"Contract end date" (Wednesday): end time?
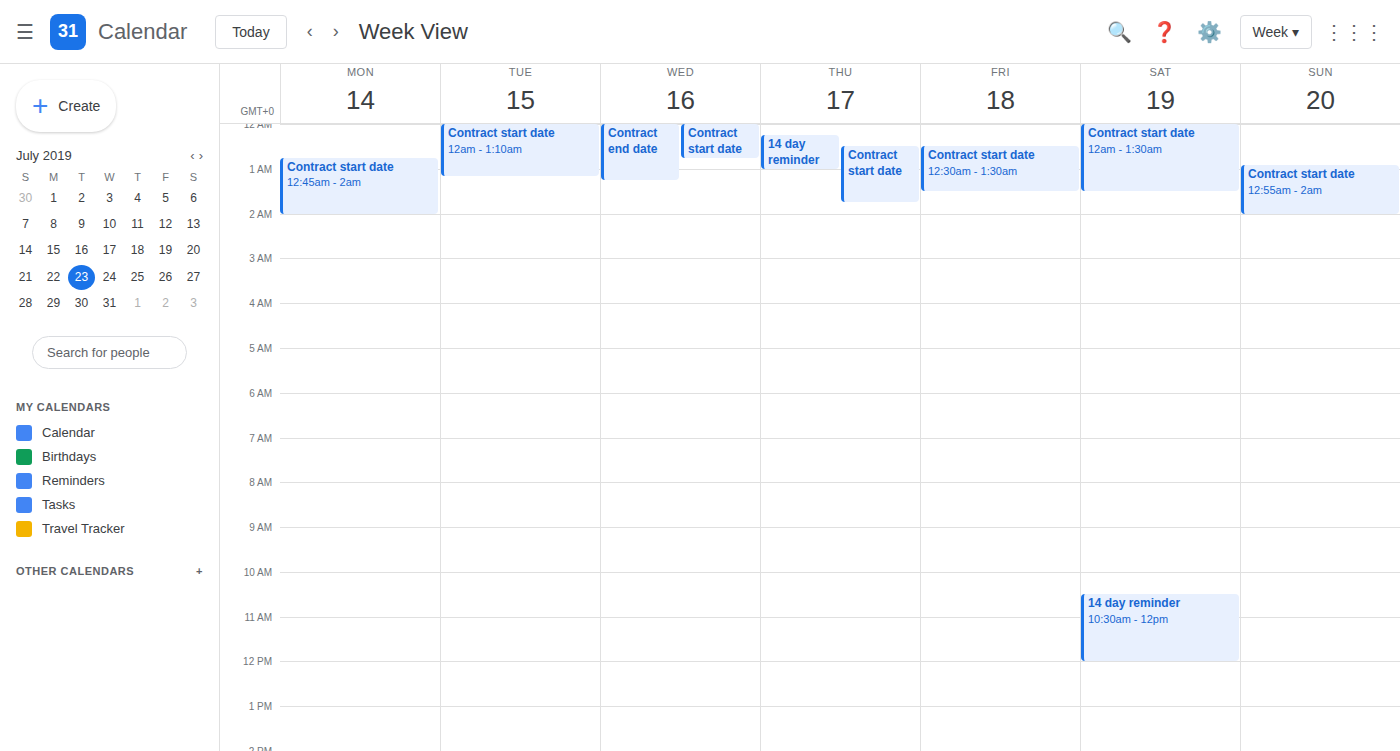
1:15 AM